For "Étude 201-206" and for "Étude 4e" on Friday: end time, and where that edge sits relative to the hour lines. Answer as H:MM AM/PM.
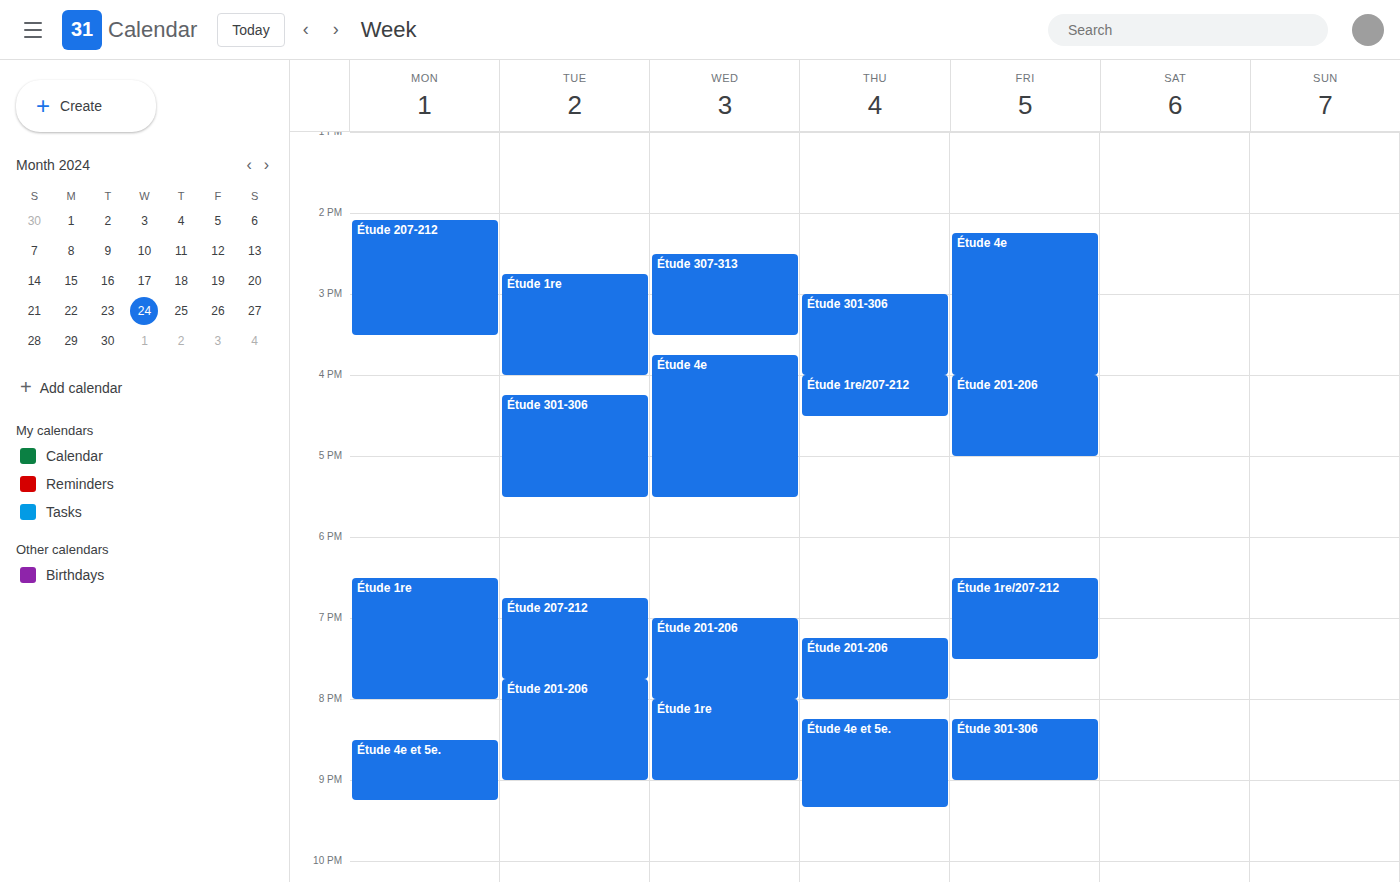
"Étude 201-206": 5:00 PM, exactly on the 5 PM line. "Étude 4e": 4:00 PM, exactly on the 4 PM line.